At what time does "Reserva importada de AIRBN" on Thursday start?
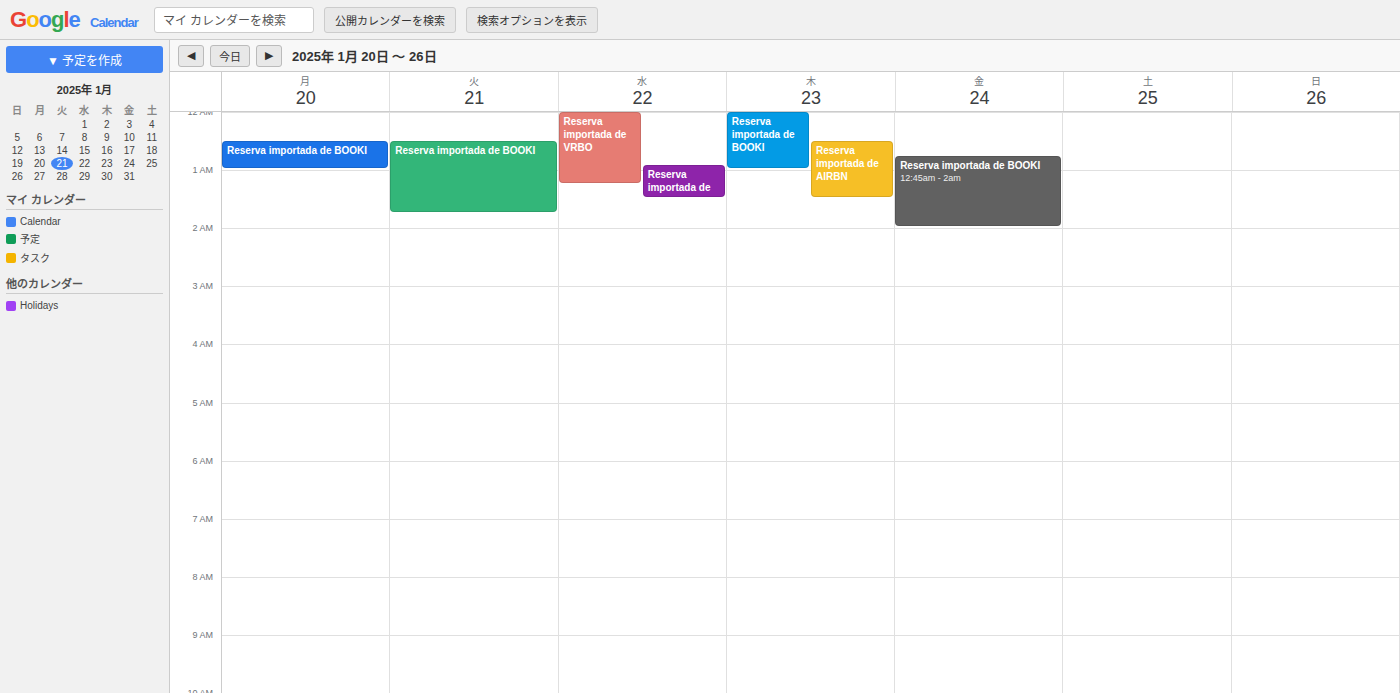
12:30 AM